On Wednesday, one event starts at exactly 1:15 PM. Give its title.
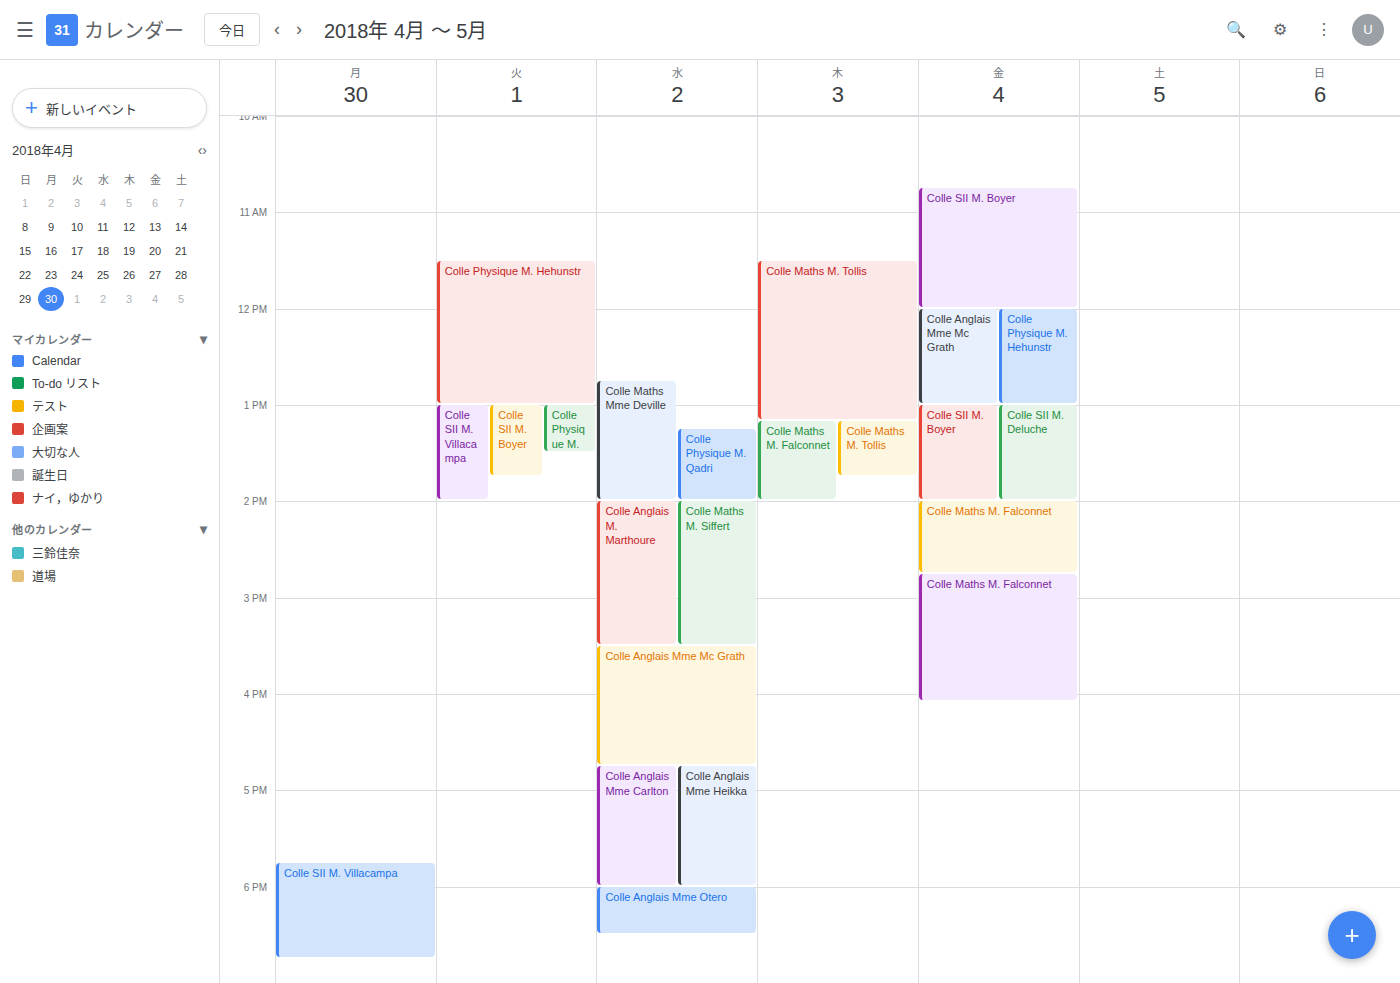
"Colle Physique M. Qadri"